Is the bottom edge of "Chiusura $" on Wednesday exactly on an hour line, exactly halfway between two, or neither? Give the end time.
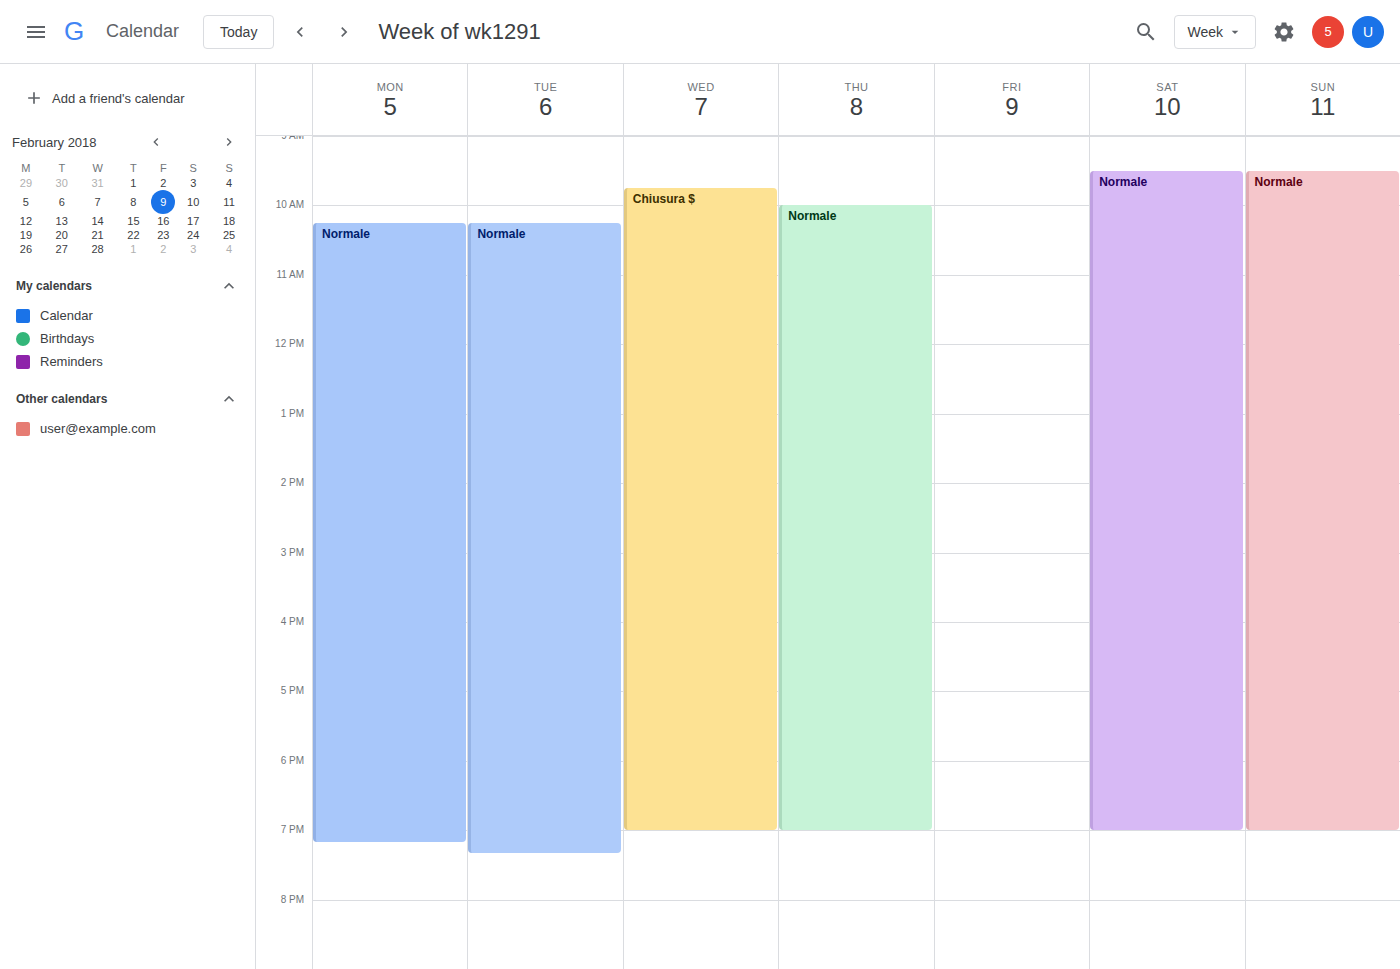
7:00 PM -- exactly on the 7 PM line.